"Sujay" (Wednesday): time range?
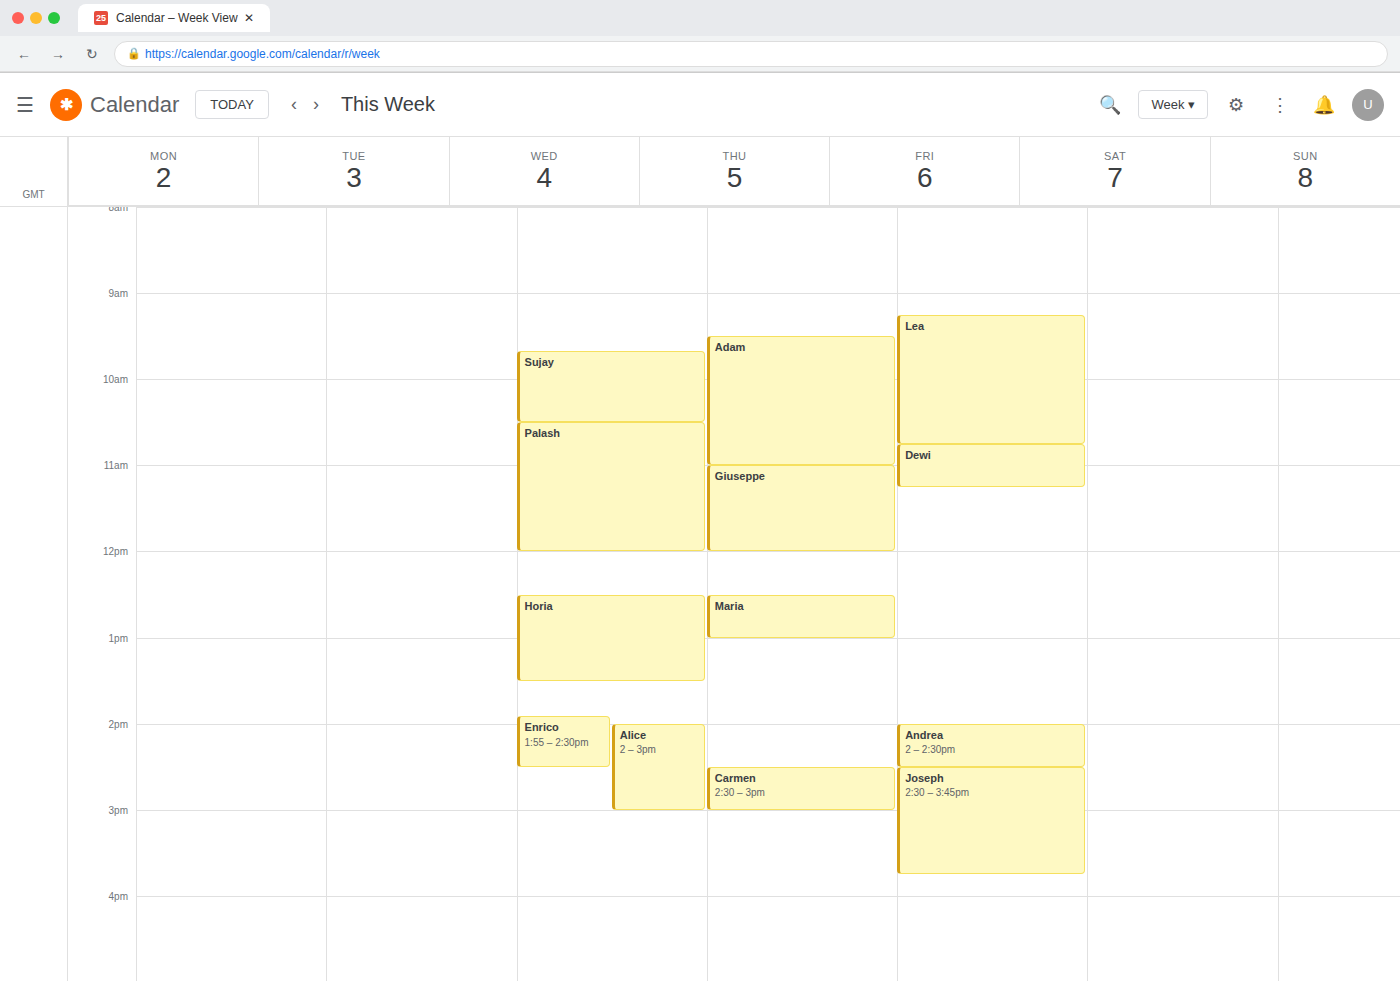
9:40 AM to 10:30 AM